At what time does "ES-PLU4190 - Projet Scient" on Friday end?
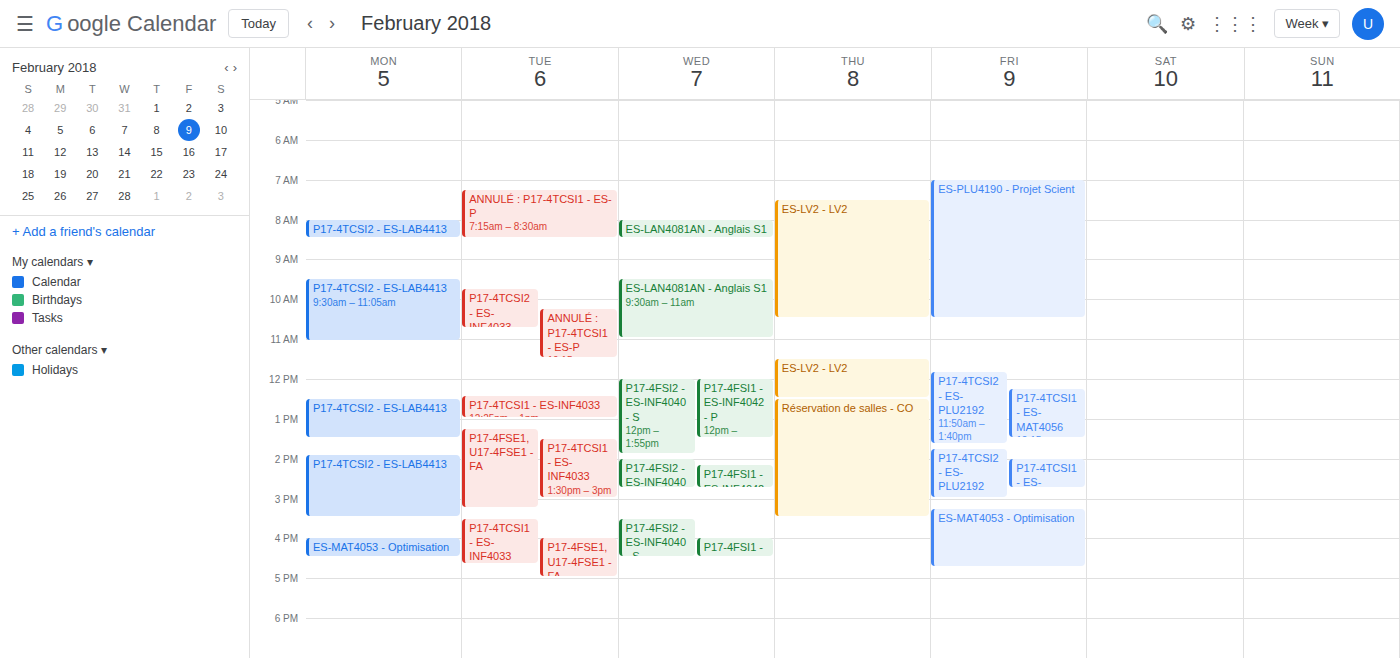
10:30 AM